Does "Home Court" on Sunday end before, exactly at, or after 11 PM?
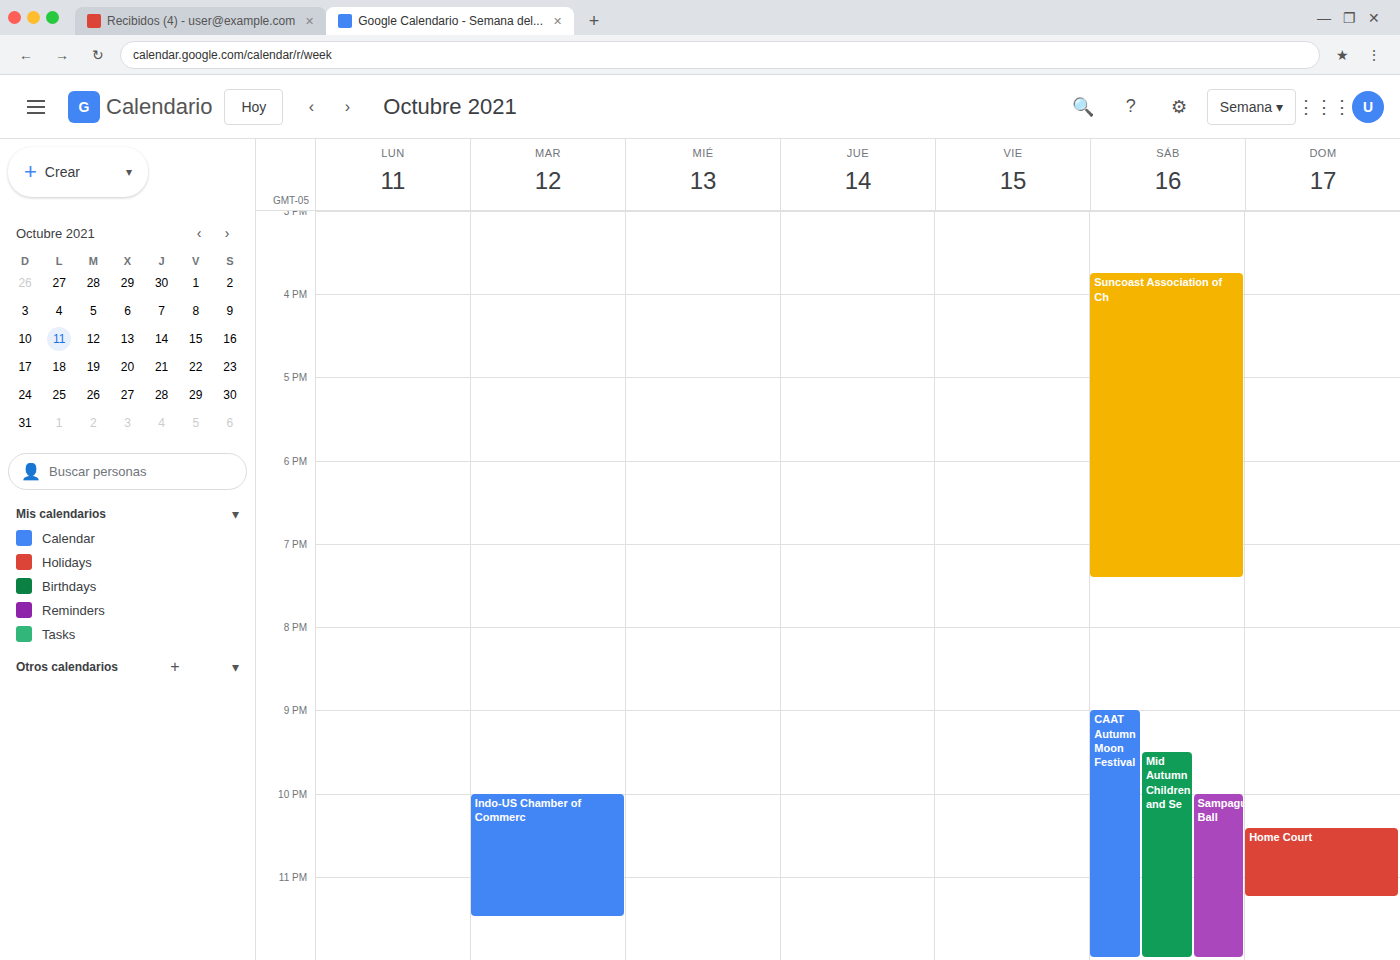
11:15 PM -- after 11 PM, 15 minutes below the 11 PM line.